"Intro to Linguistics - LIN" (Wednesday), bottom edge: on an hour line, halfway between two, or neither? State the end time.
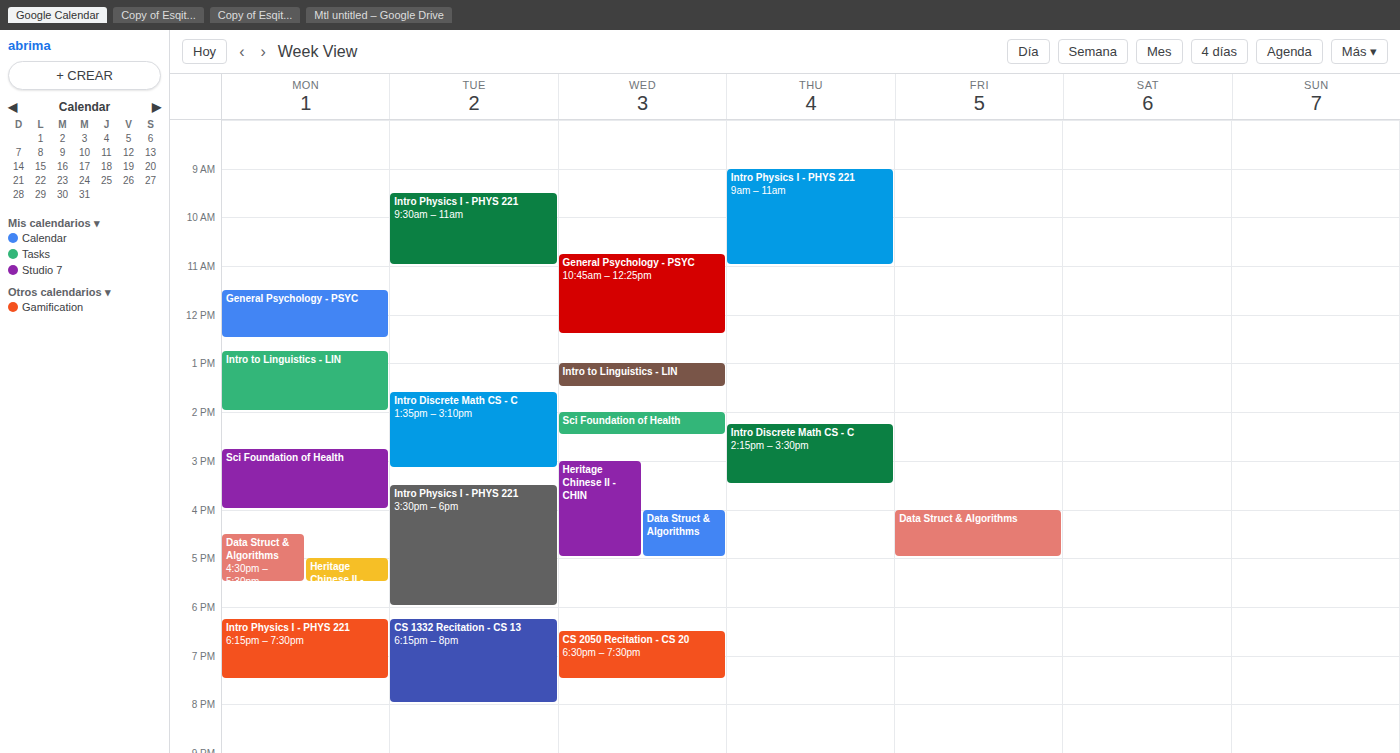
1:30 PM -- halfway between the 1 PM and 2 PM lines.